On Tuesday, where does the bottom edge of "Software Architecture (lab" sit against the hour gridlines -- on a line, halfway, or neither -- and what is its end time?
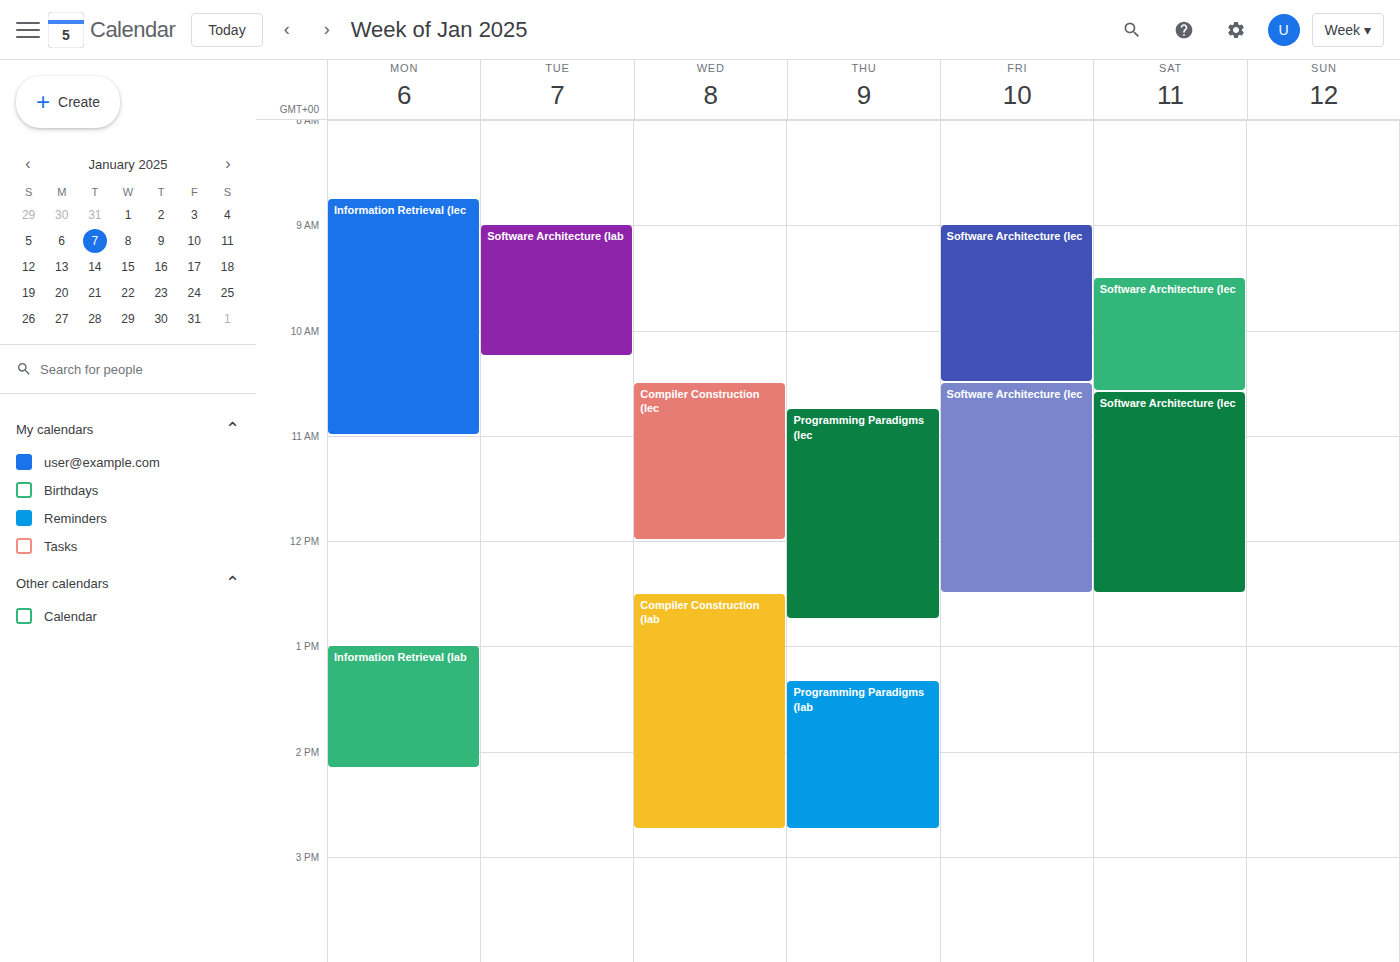
10:15 -- neither: a quarter of the way from the 10:00 line to the 11:00 line.